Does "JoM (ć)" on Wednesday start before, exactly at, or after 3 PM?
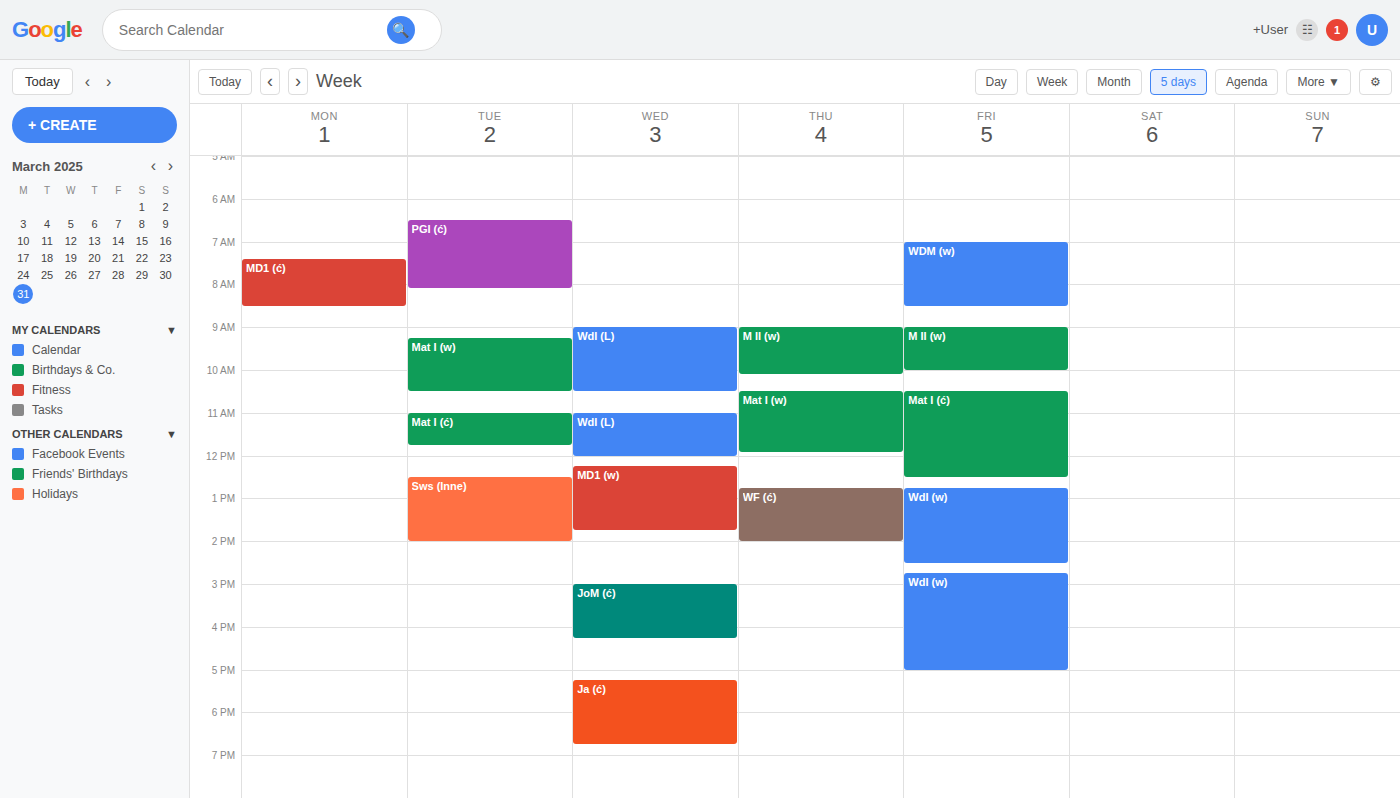
3:00 PM -- exactly at 3 PM, on the 3 PM line.